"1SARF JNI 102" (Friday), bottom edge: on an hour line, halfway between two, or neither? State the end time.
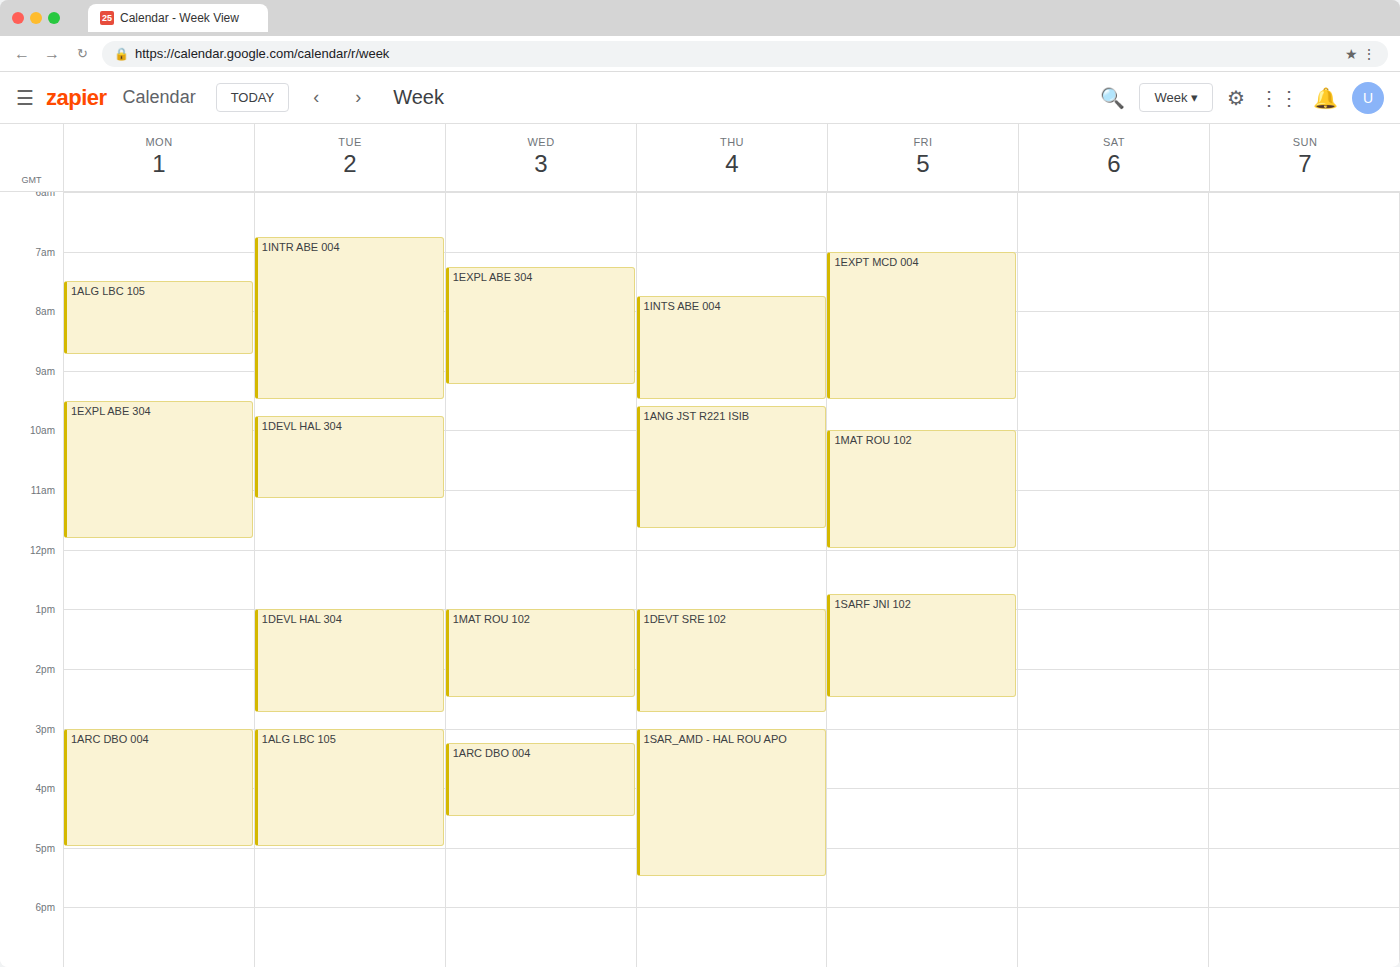
2:30 PM -- halfway between the 2 PM and 3 PM lines.